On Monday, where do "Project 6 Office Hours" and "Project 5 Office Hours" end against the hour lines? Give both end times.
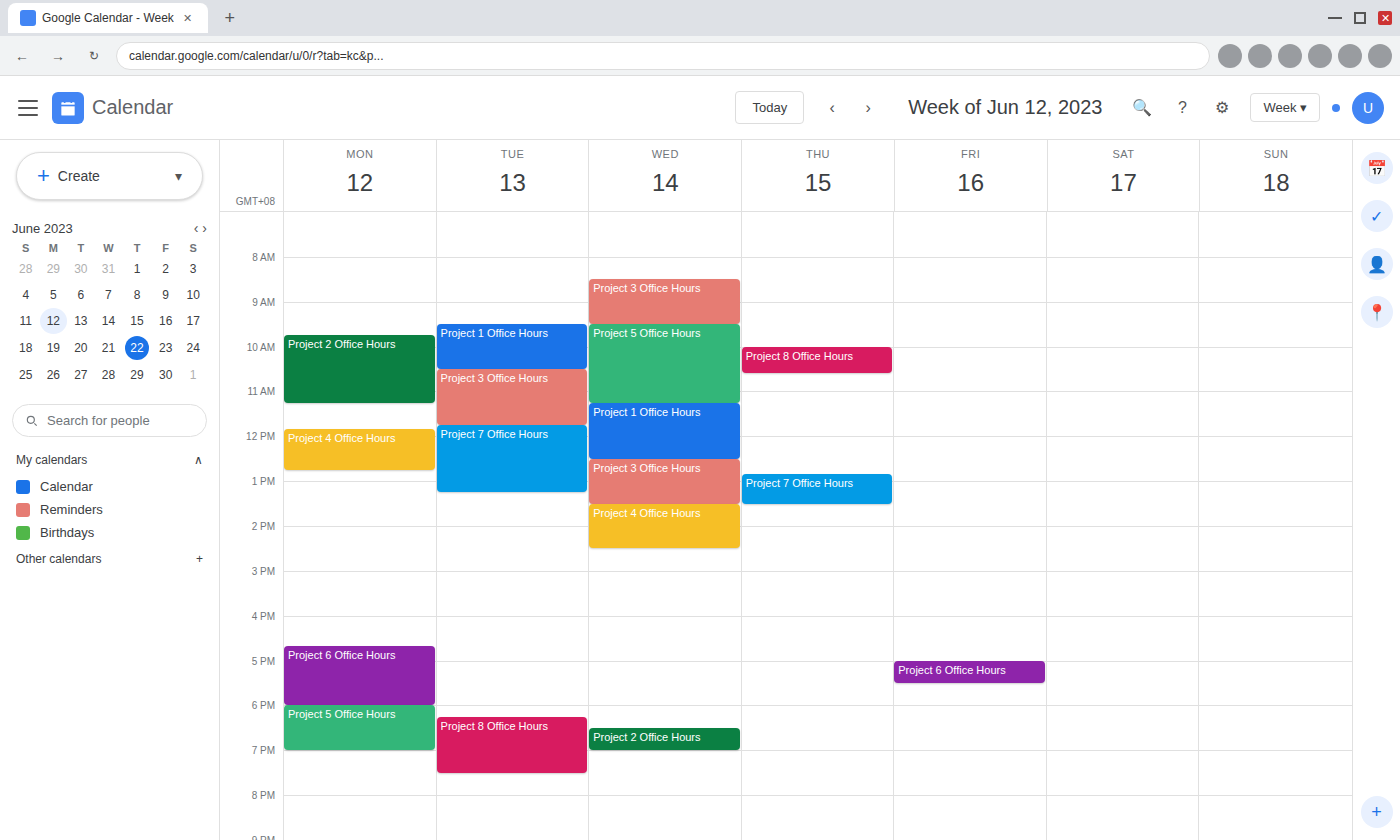
"Project 6 Office Hours": 6:00 PM, exactly on the 6 PM line. "Project 5 Office Hours": 7:00 PM, exactly on the 7 PM line.